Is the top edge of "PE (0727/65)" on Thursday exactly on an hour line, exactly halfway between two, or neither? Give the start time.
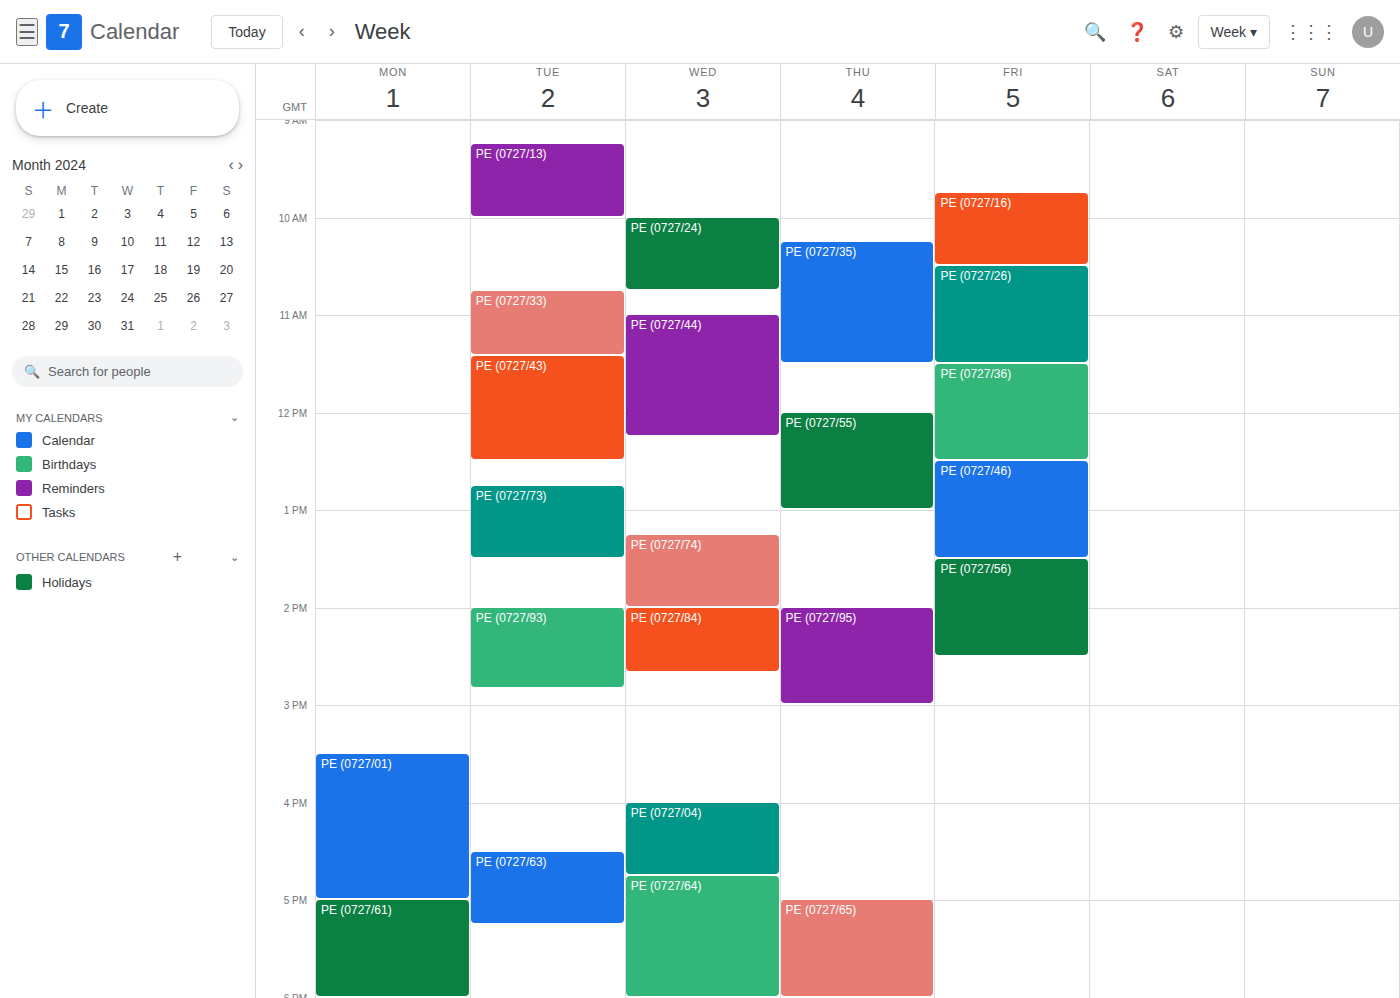
5:00 PM -- exactly on the 5 PM line.